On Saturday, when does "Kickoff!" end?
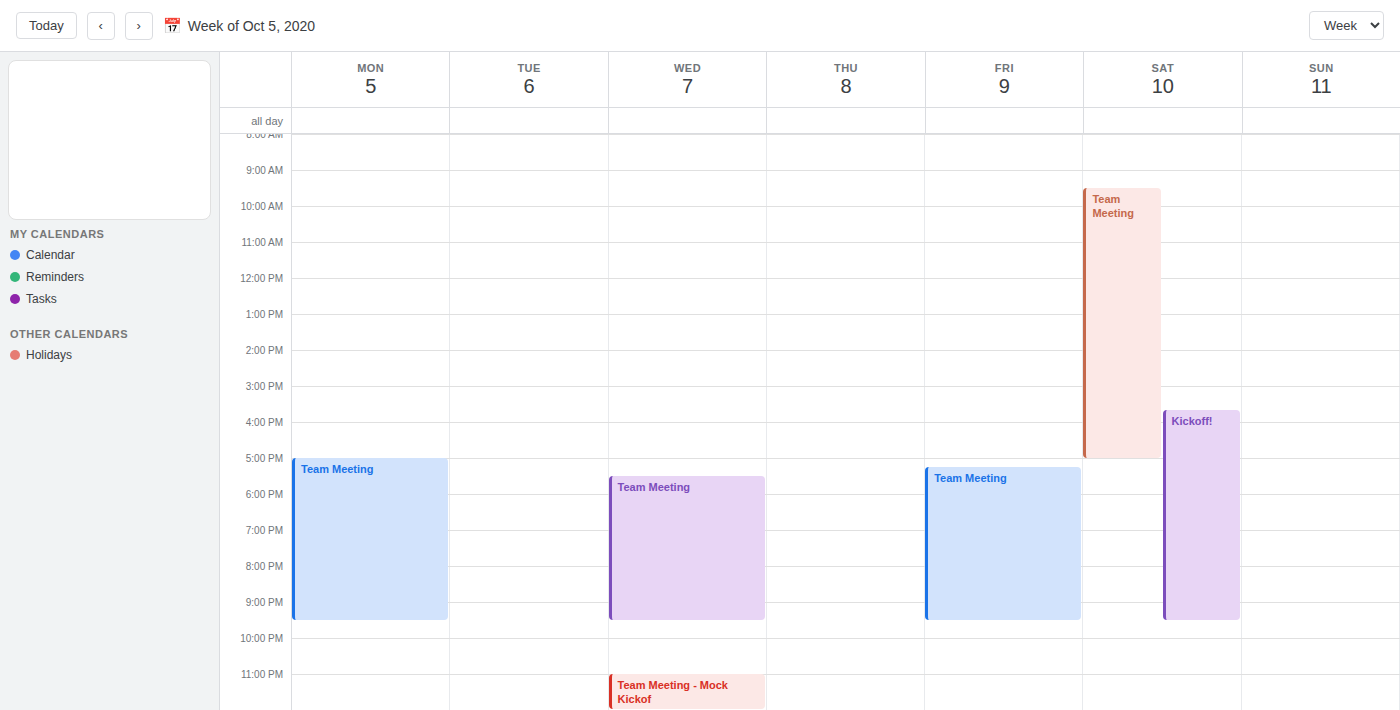
9:30 PM